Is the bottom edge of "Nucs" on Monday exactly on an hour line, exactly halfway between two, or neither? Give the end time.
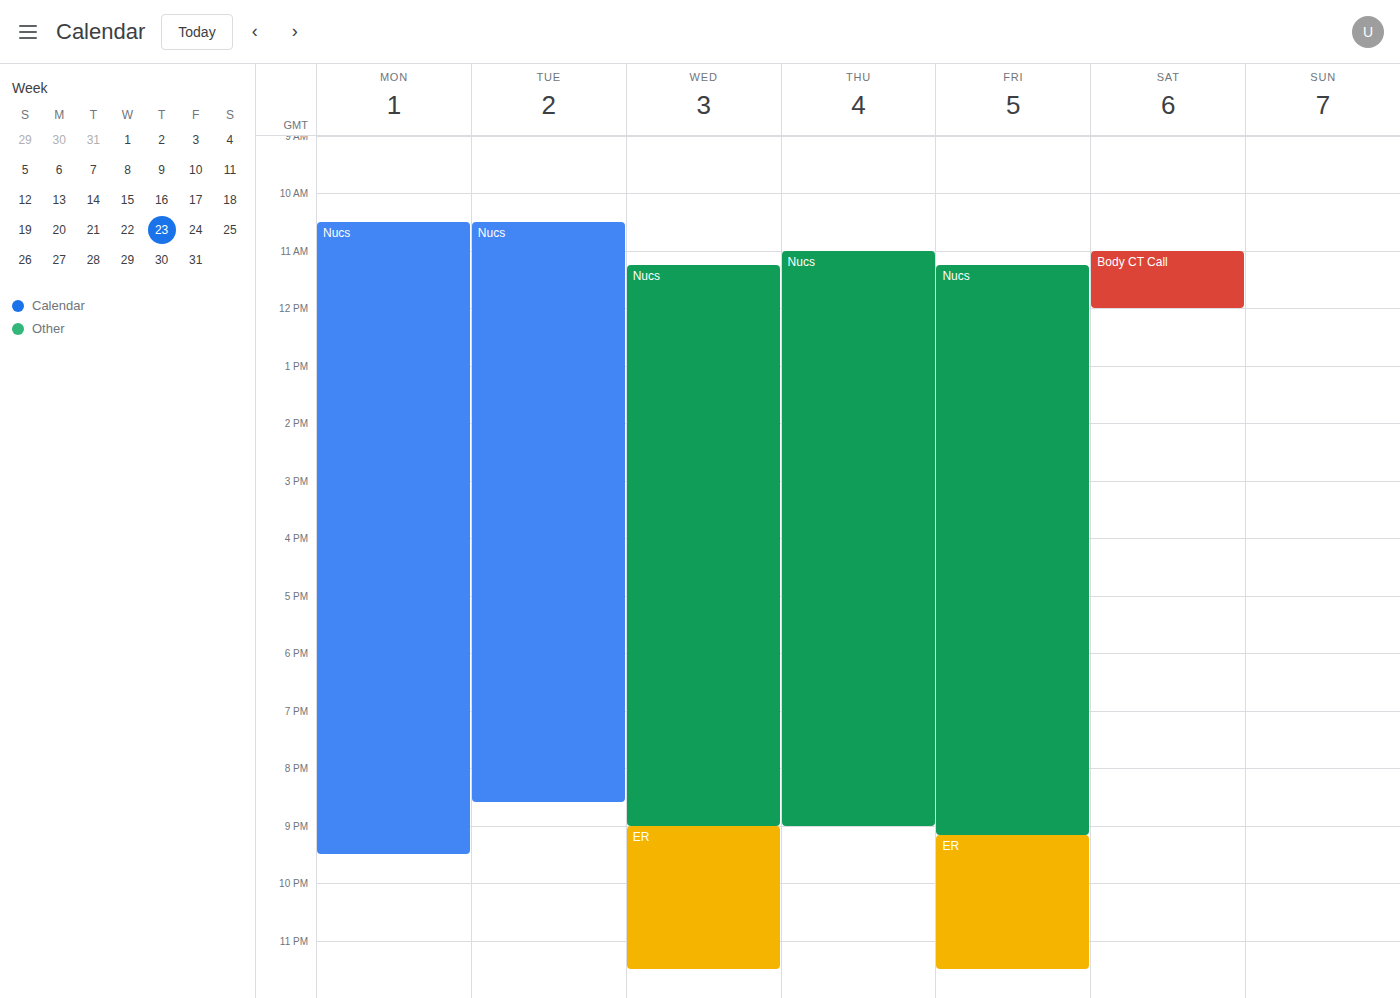
9:30 PM -- halfway between the 9 PM and 10 PM lines.